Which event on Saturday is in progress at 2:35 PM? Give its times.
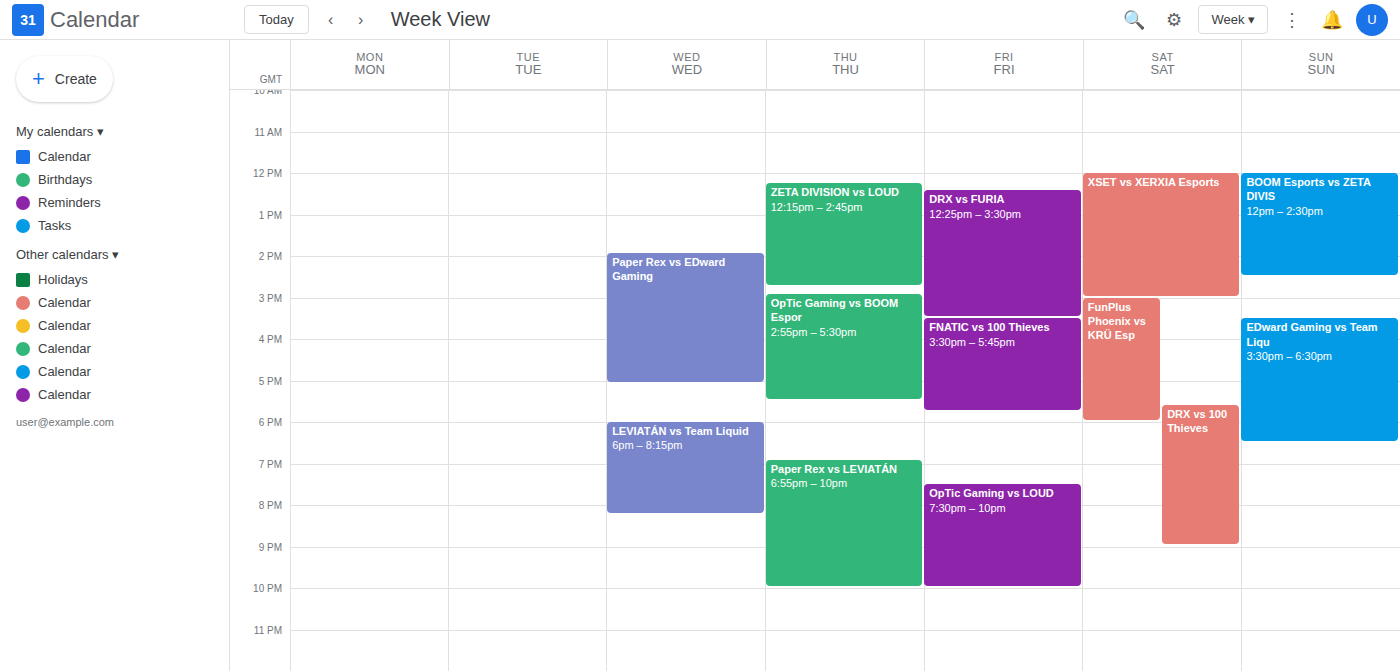
"XSET vs XERXIA Esports", 12:00 PM to 3:00 PM